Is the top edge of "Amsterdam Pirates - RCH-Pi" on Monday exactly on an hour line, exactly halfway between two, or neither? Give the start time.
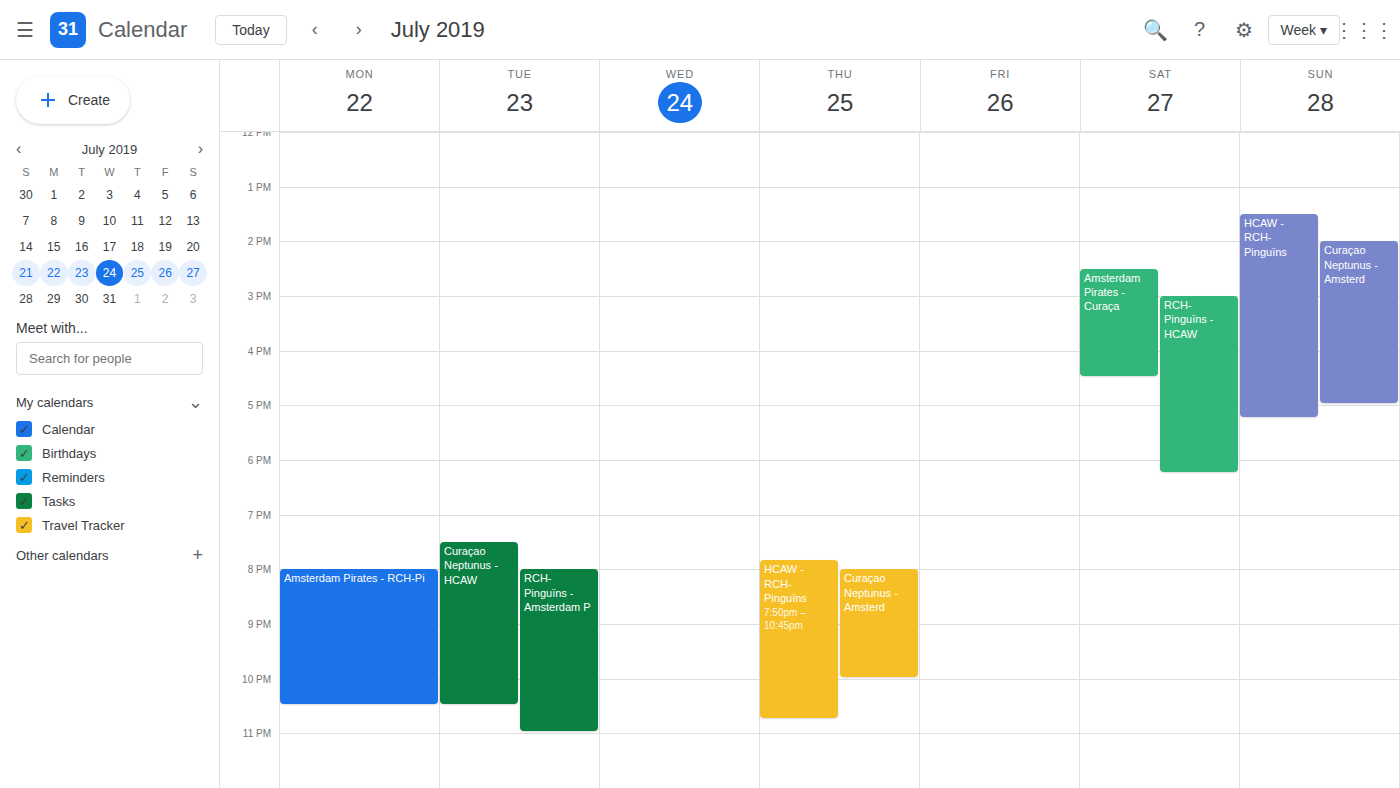
8:00 PM -- exactly on the 8 PM line.